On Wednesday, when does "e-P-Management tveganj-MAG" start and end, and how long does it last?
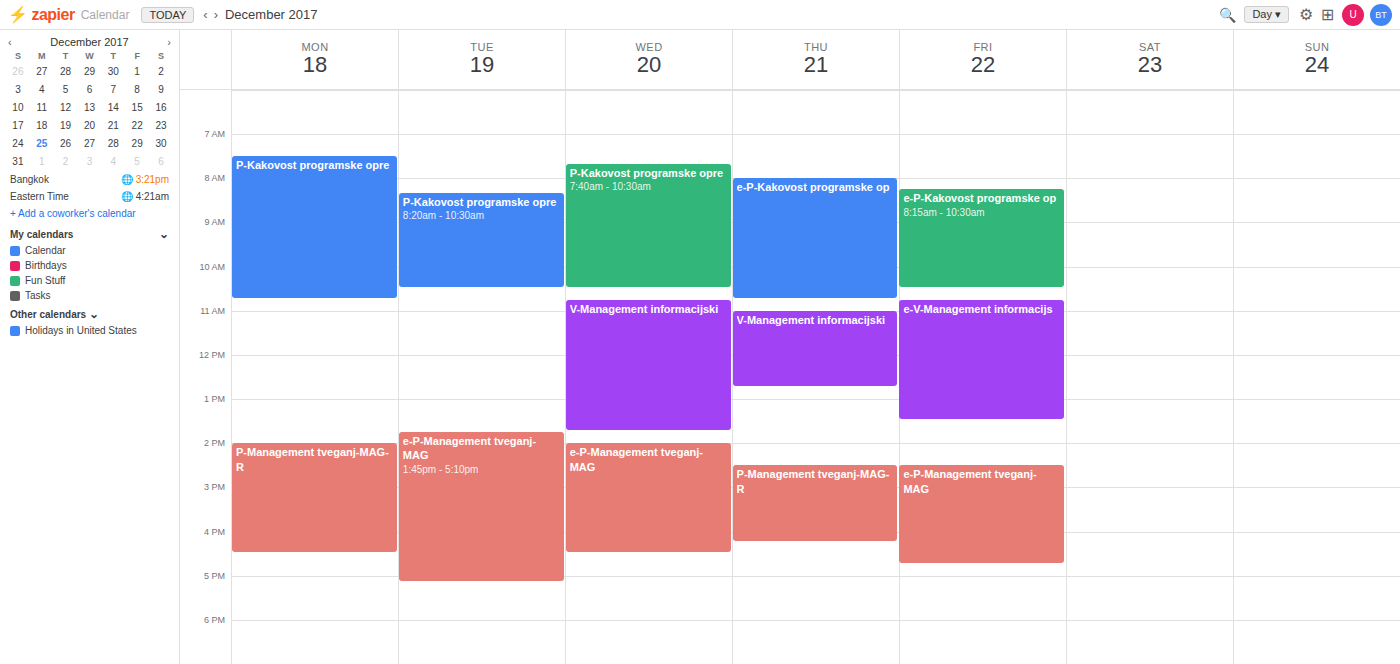
2:00 PM to 4:30 PM, 2 hours 30 minutes